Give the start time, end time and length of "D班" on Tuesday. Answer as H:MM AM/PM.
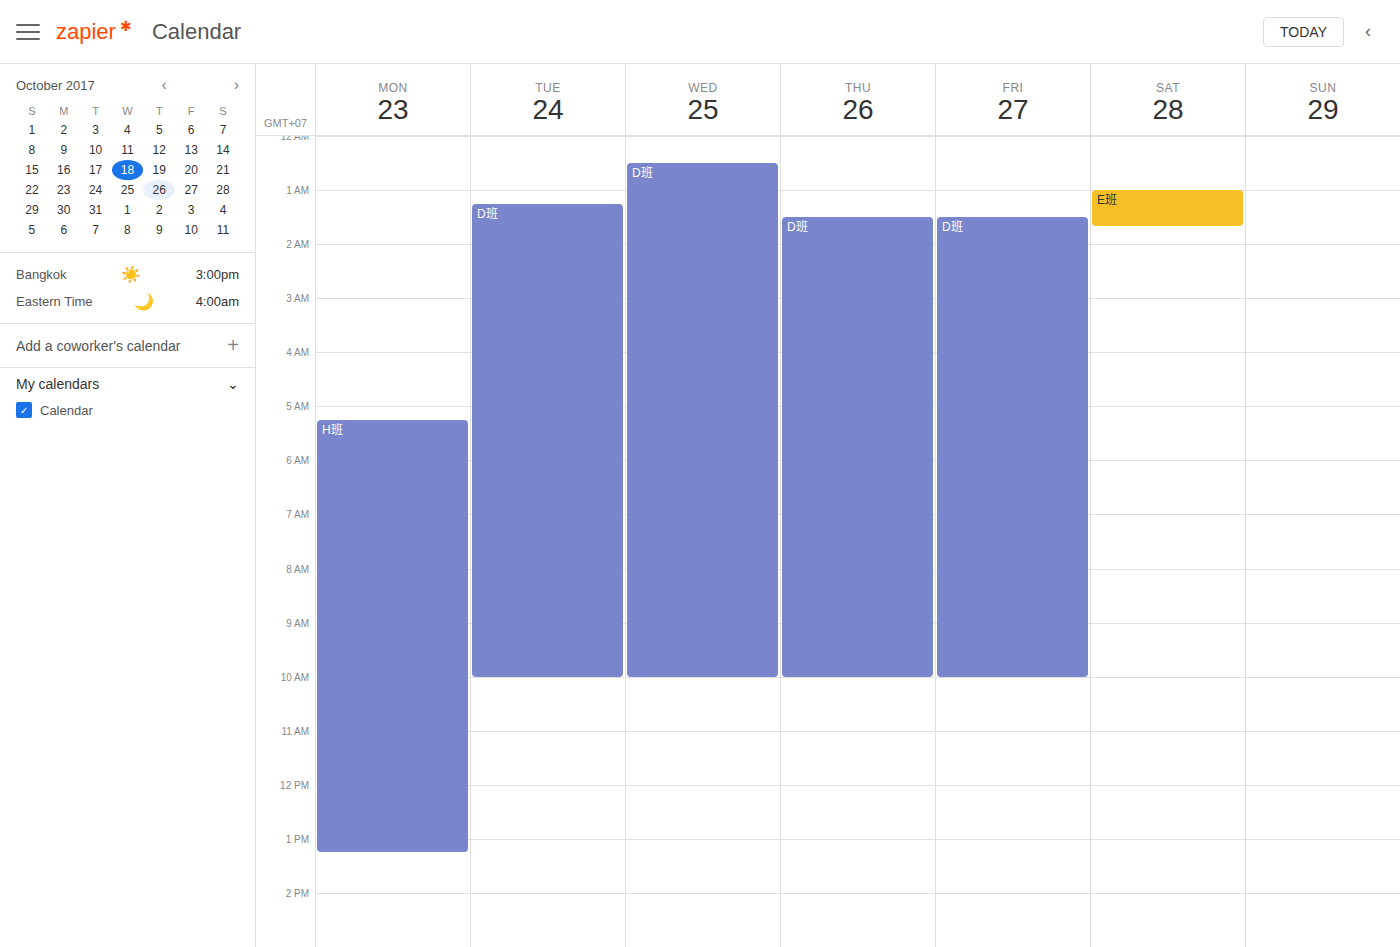
1:15 AM to 10:00 AM, 8 hours 45 minutes